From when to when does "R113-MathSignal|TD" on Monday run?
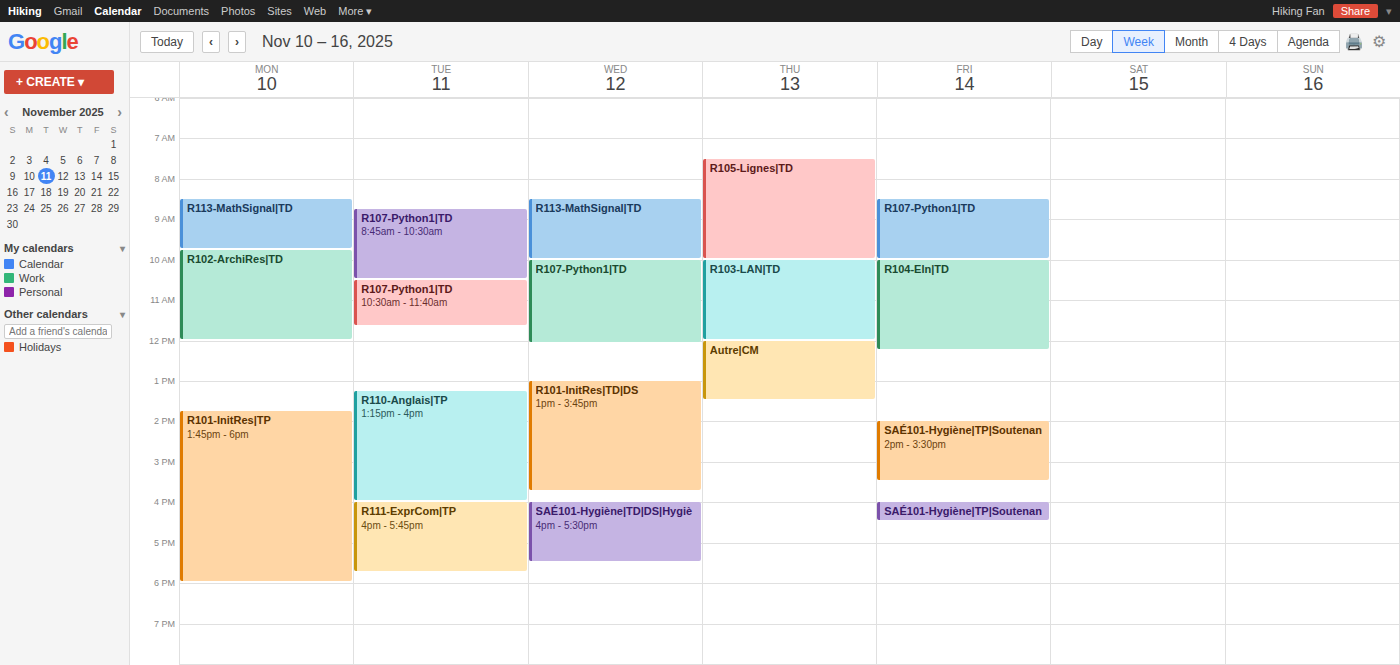
8:30 AM to 9:45 AM